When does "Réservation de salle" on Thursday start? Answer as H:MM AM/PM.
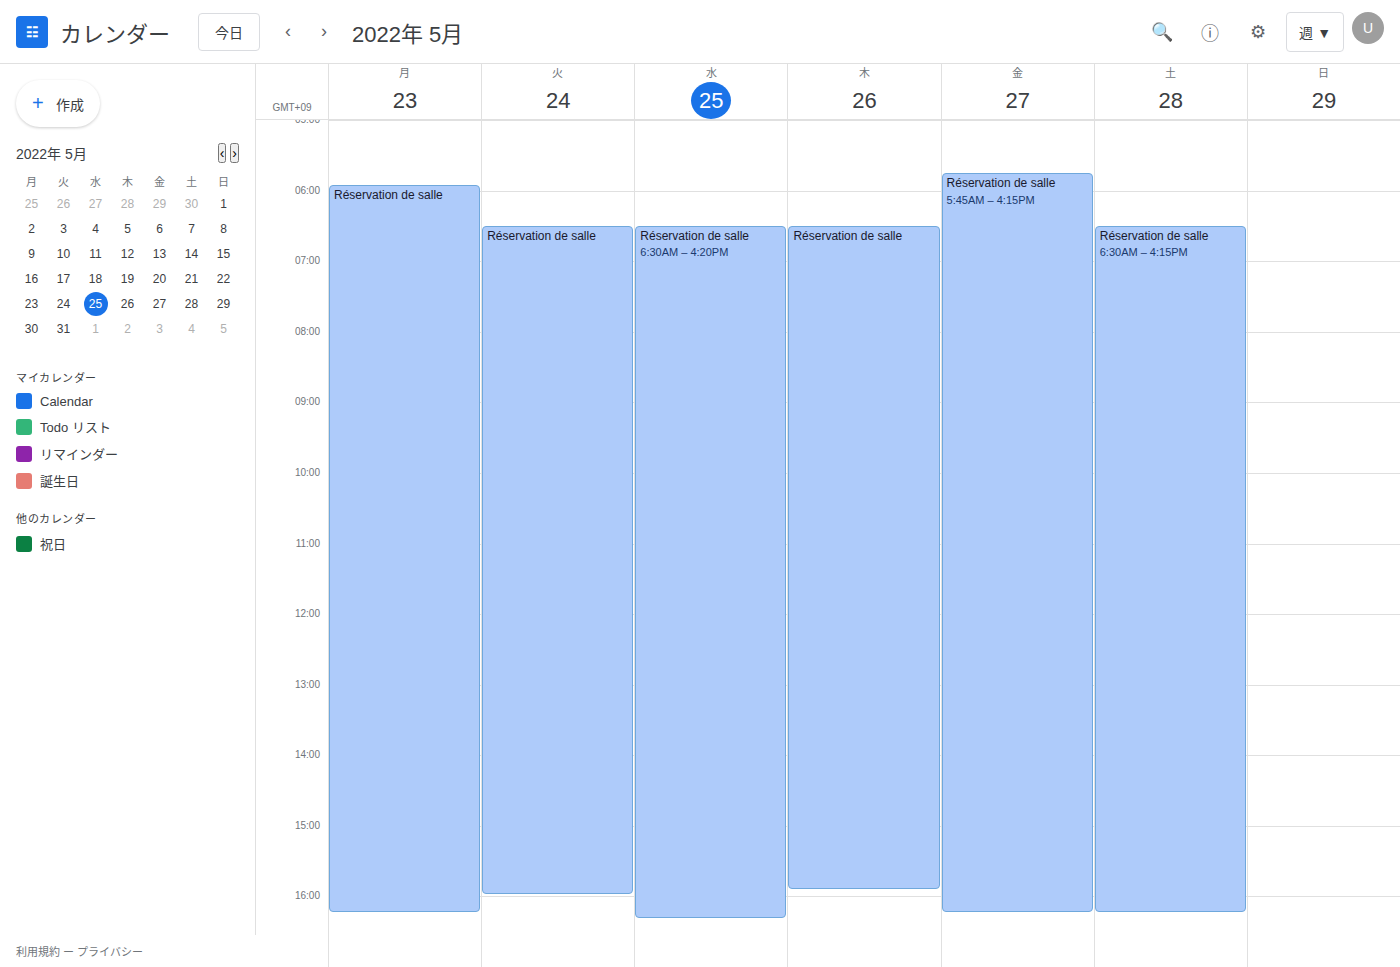
6:30 AM